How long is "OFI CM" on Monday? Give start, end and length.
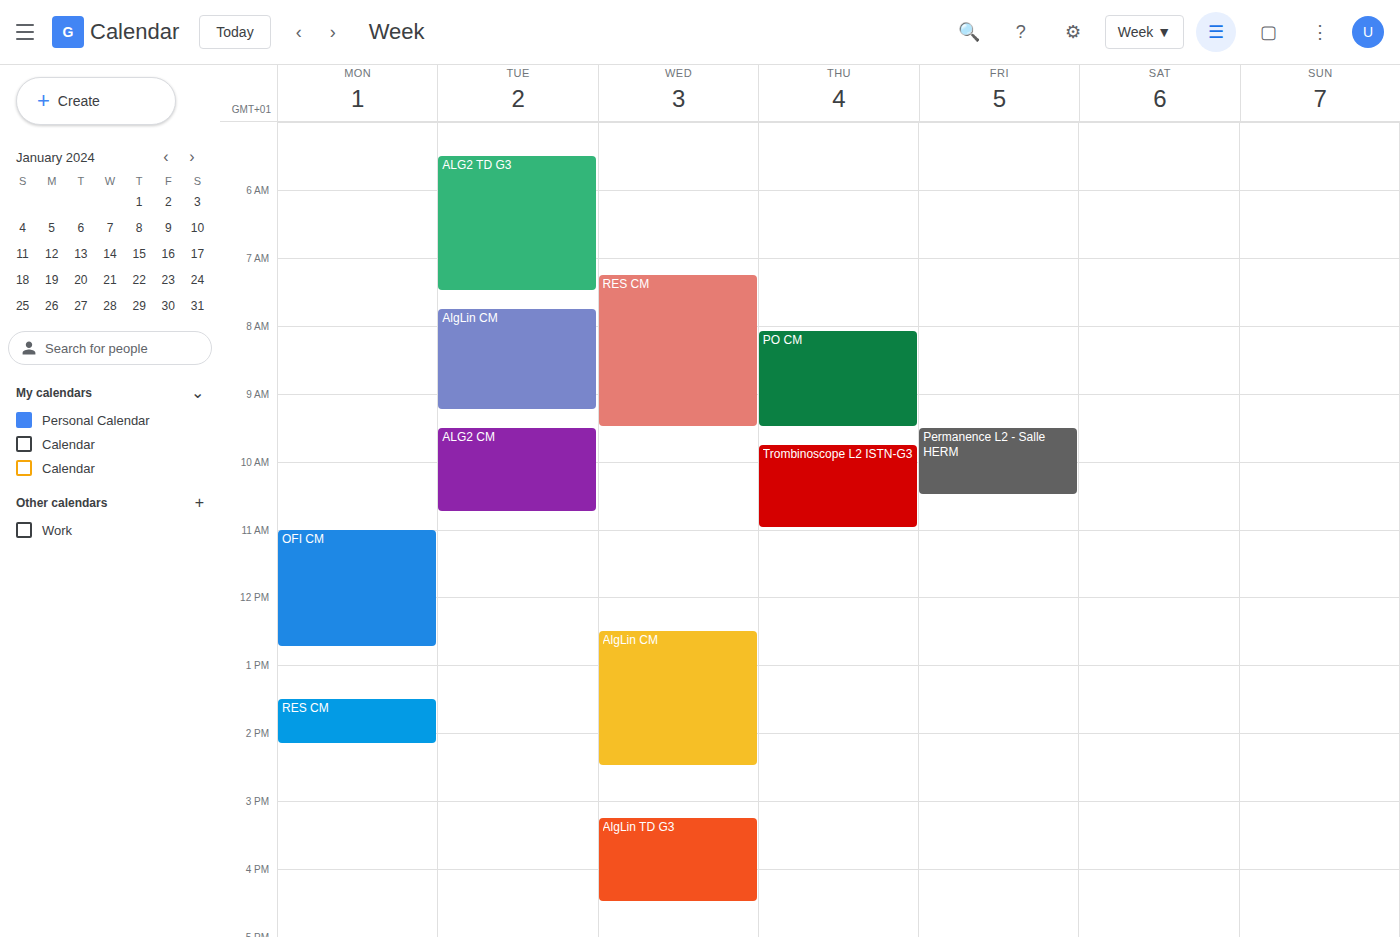
11:00 AM to 12:45 PM, 1 hour 45 minutes